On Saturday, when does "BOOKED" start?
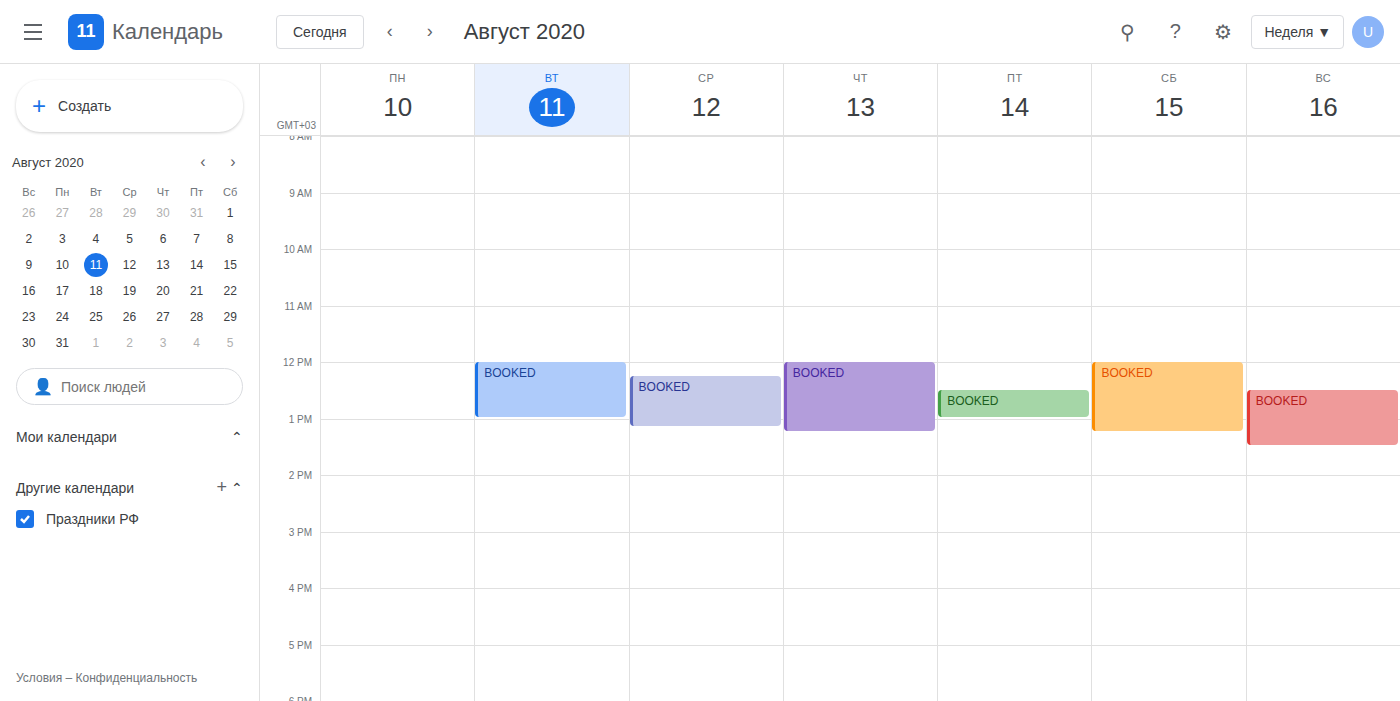
12:00 PM